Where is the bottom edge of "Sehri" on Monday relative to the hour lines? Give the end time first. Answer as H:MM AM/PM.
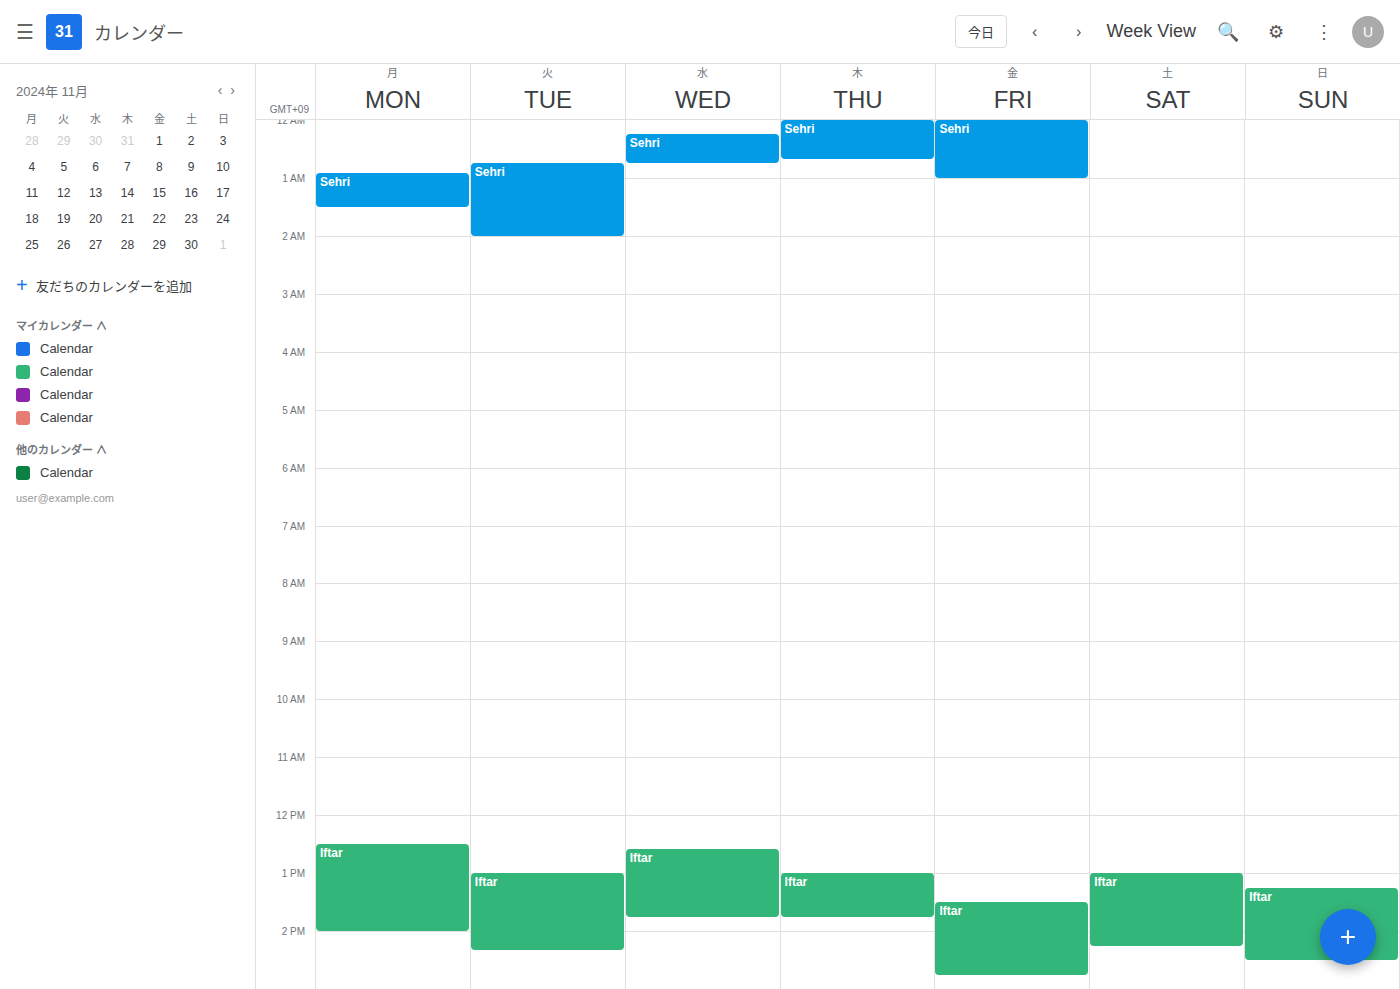
1:30 AM -- halfway between the 1 AM and 2 AM lines.